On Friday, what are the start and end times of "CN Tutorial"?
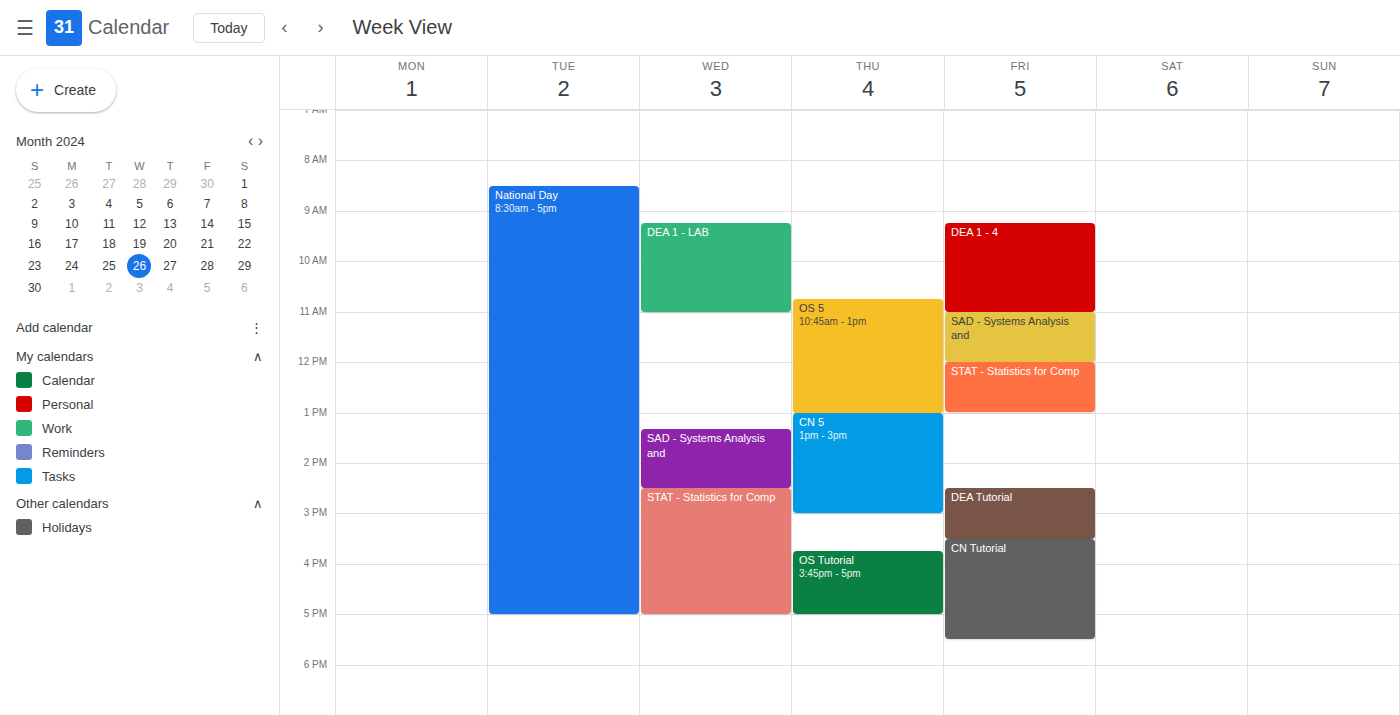
3:30 PM to 5:30 PM